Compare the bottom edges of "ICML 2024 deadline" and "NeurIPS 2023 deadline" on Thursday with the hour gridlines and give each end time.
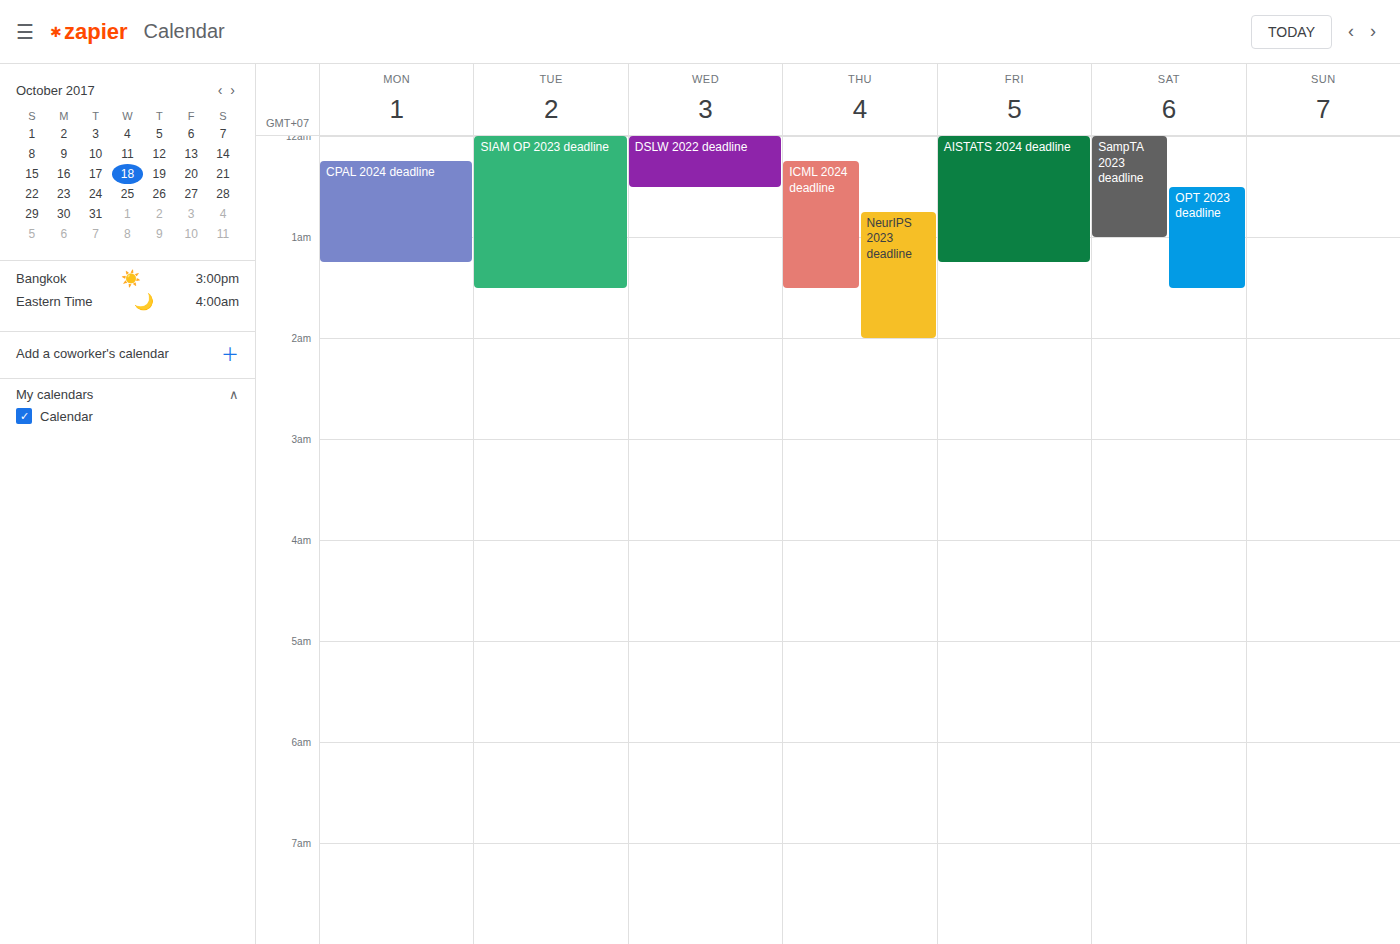
"ICML 2024 deadline": 1:30 AM, halfway between the 1 AM and 2 AM lines. "NeurIPS 2023 deadline": 2:00 AM, exactly on the 2 AM line.